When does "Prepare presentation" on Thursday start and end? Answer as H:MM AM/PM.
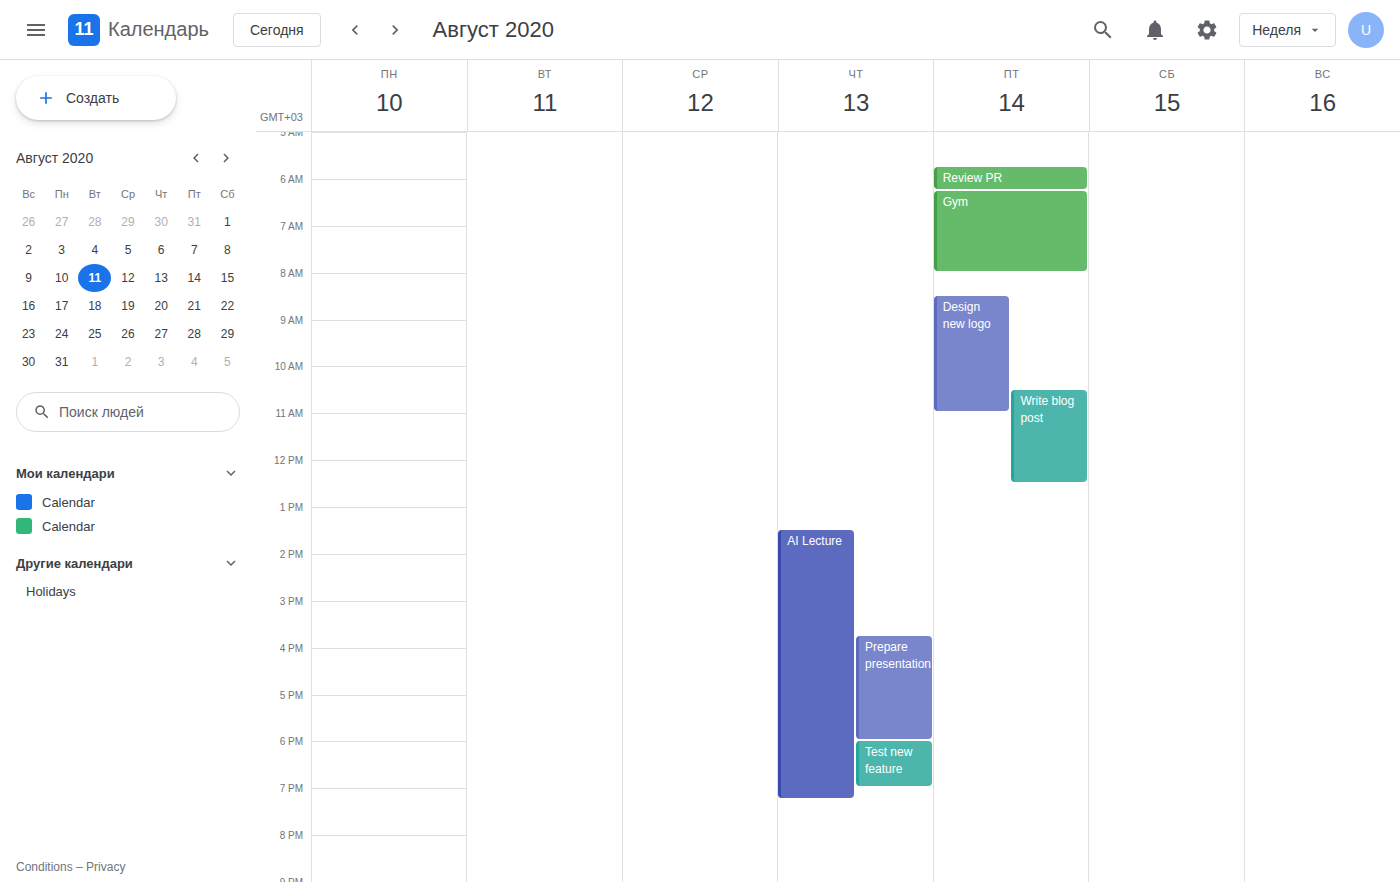
3:45 PM to 6:00 PM